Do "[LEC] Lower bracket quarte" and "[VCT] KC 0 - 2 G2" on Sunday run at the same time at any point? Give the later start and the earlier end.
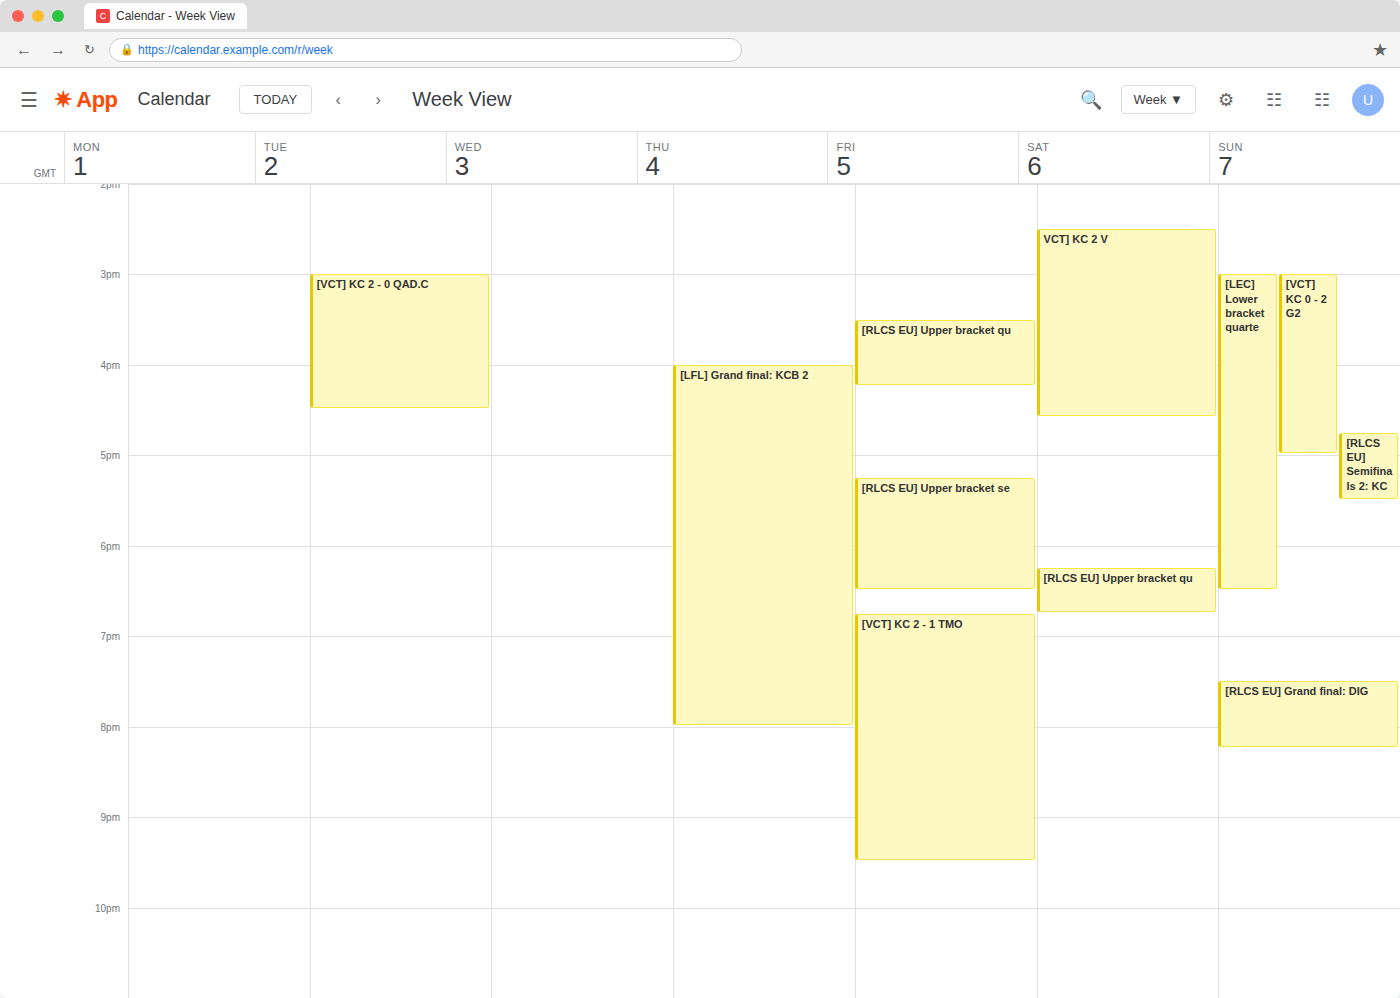
"[LEC] Lower bracket quarte" starts at 15:00, before "[VCT] KC 0 - 2 G2" ends at 17:00 -- they overlap.